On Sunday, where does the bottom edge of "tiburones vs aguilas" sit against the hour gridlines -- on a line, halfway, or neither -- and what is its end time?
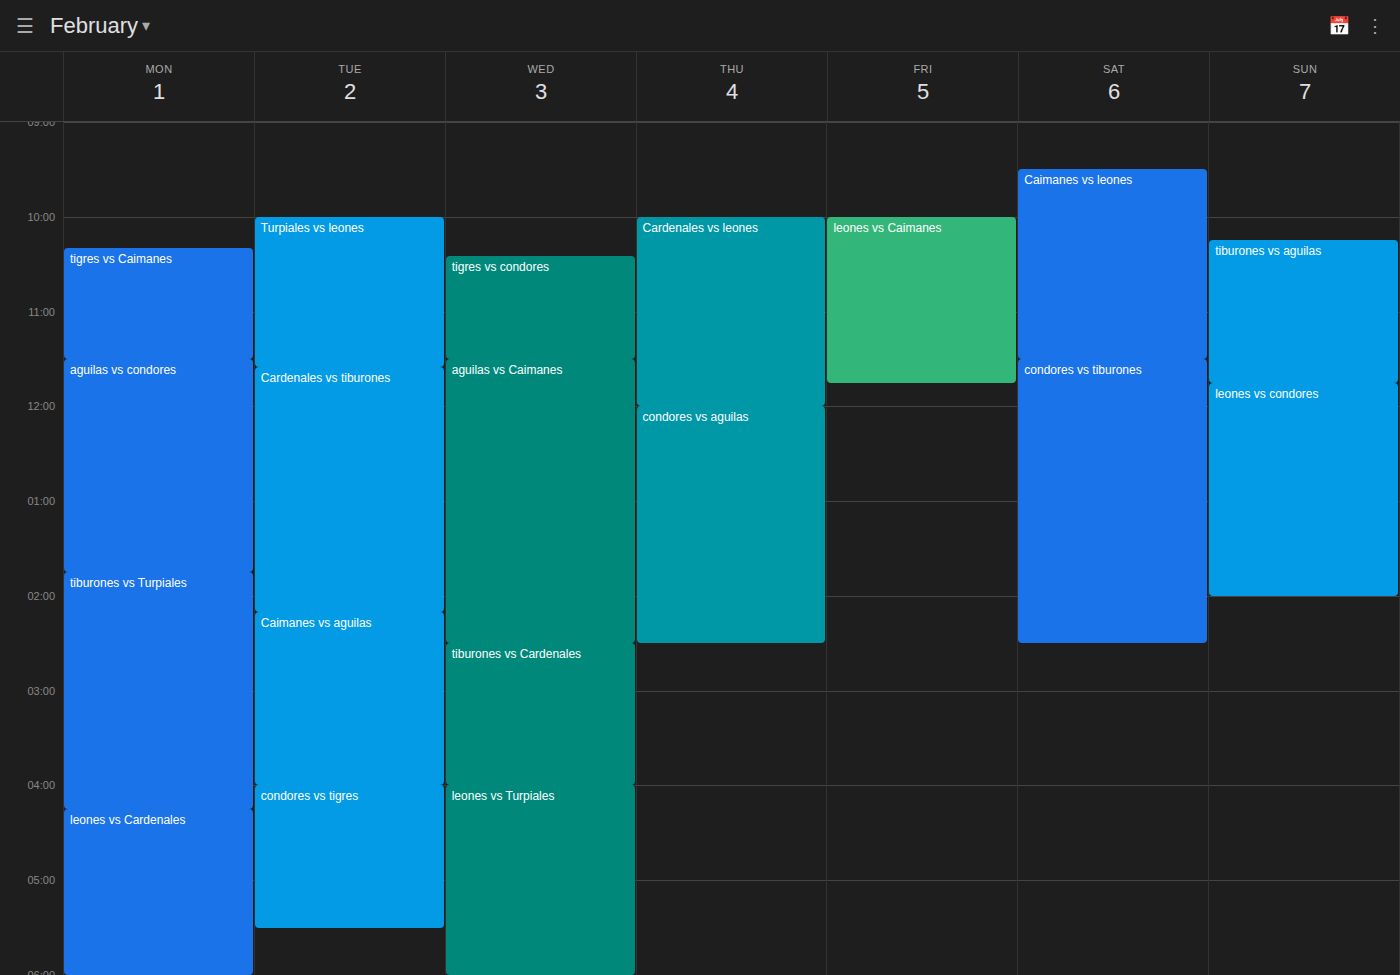
11:45 AM -- neither: three quarters of the way from the 11 AM line to the 12 PM line.